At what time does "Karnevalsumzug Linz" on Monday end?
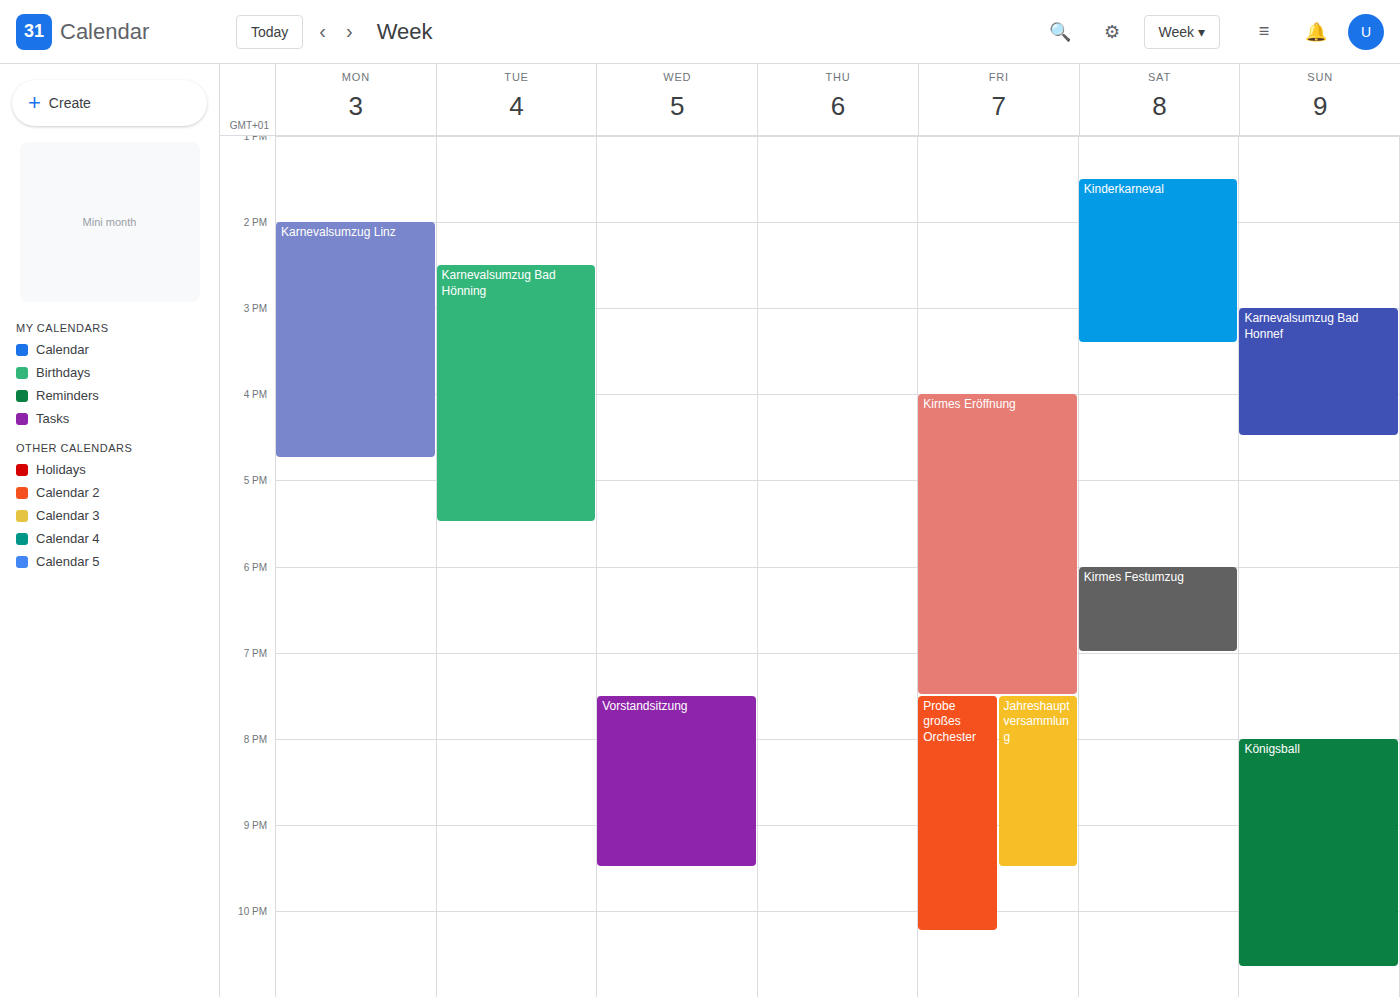
4:45 PM